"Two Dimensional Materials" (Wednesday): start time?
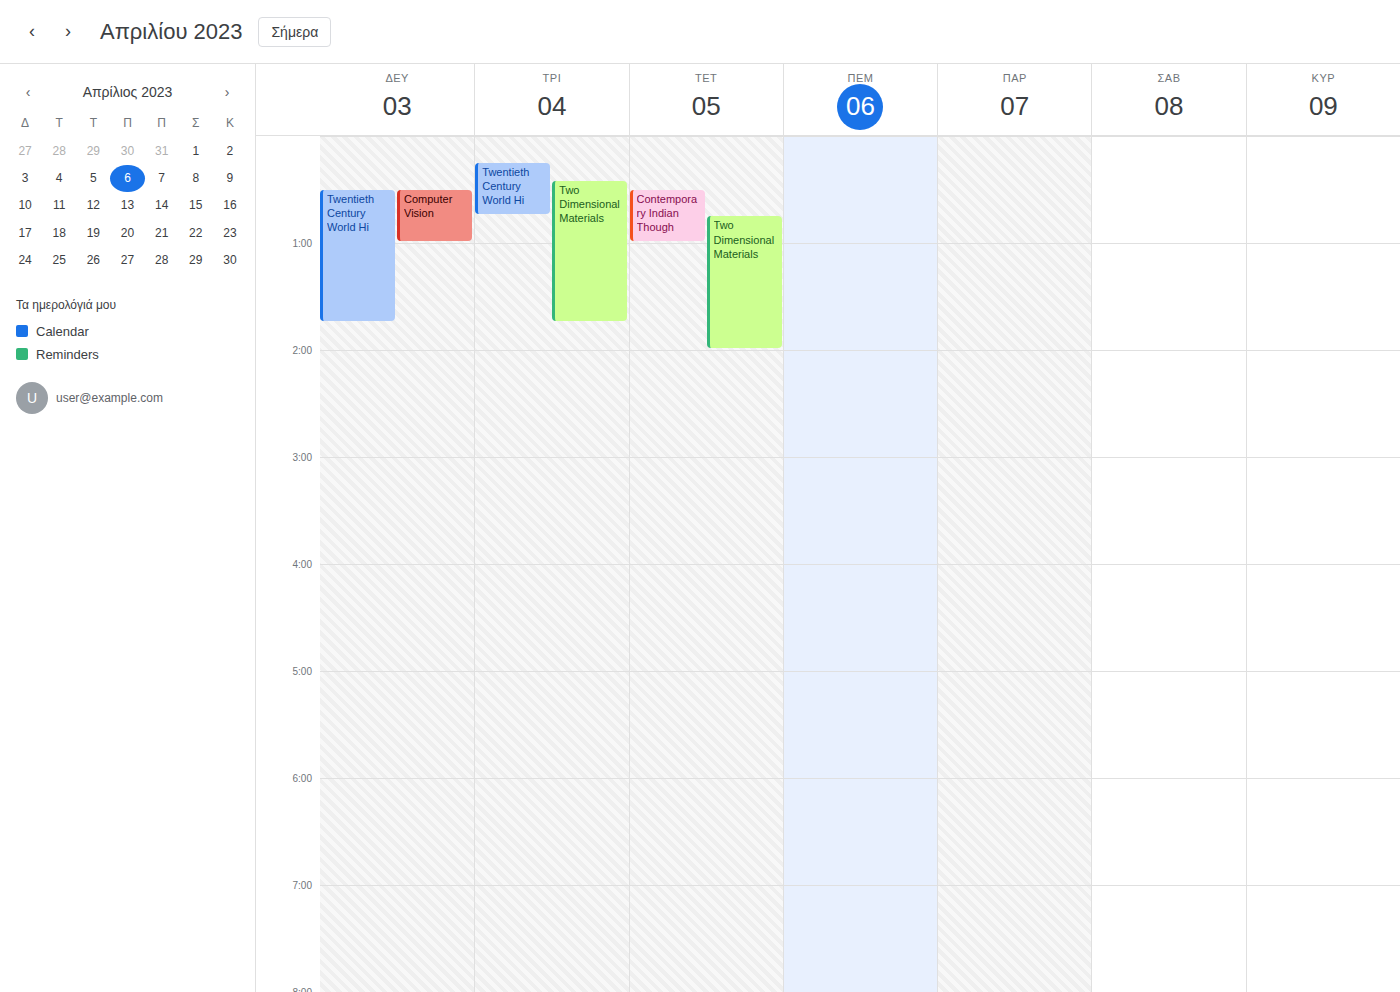
12:45 AM